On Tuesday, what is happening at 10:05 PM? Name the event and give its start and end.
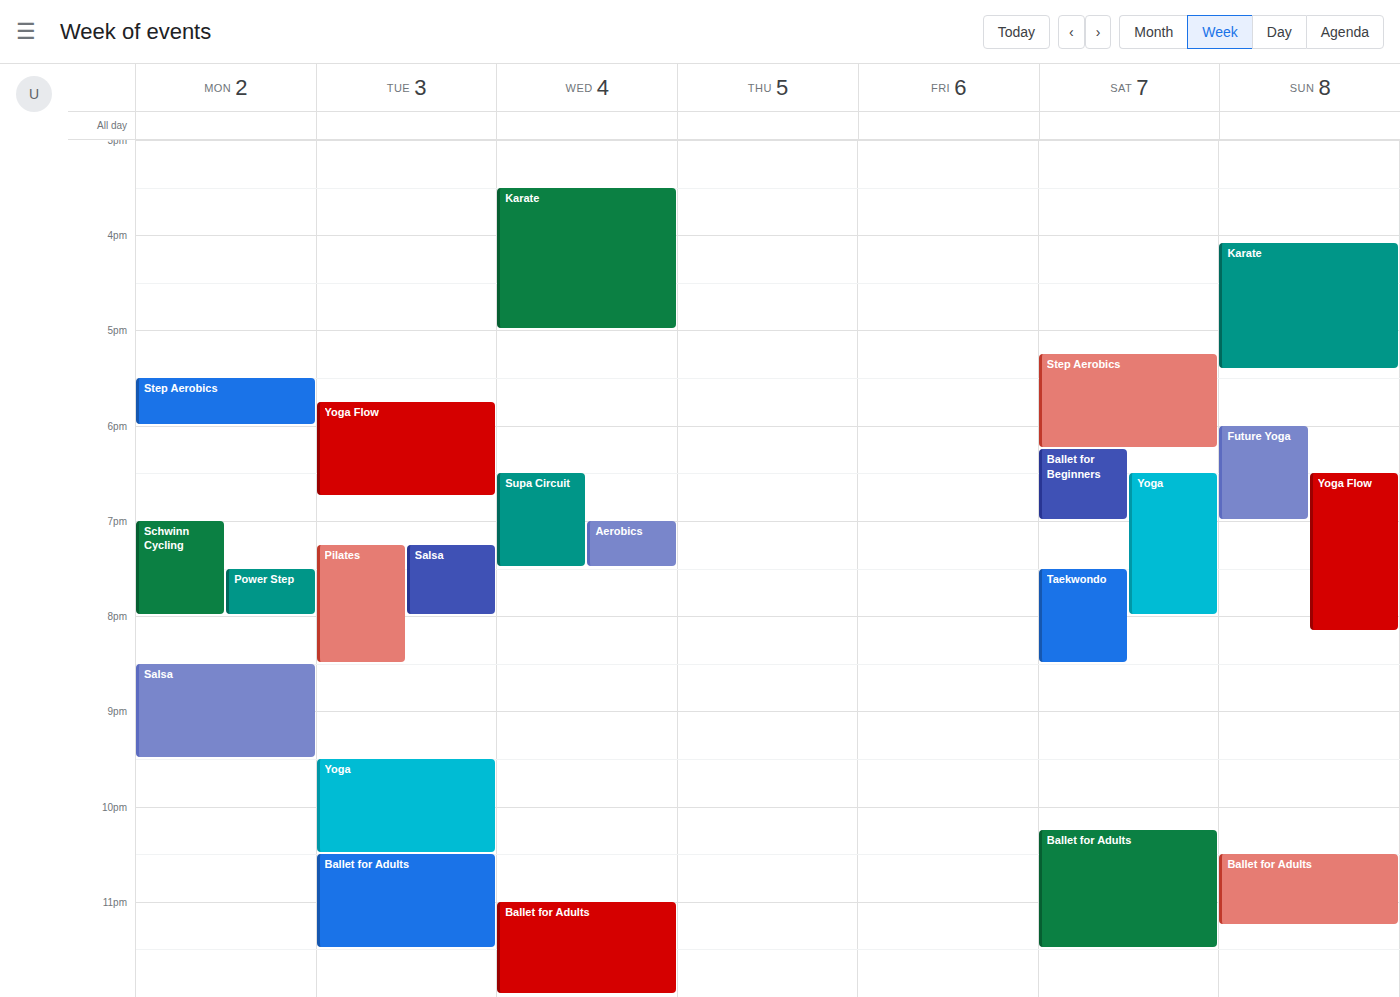
"Yoga", 9:30 PM to 10:30 PM